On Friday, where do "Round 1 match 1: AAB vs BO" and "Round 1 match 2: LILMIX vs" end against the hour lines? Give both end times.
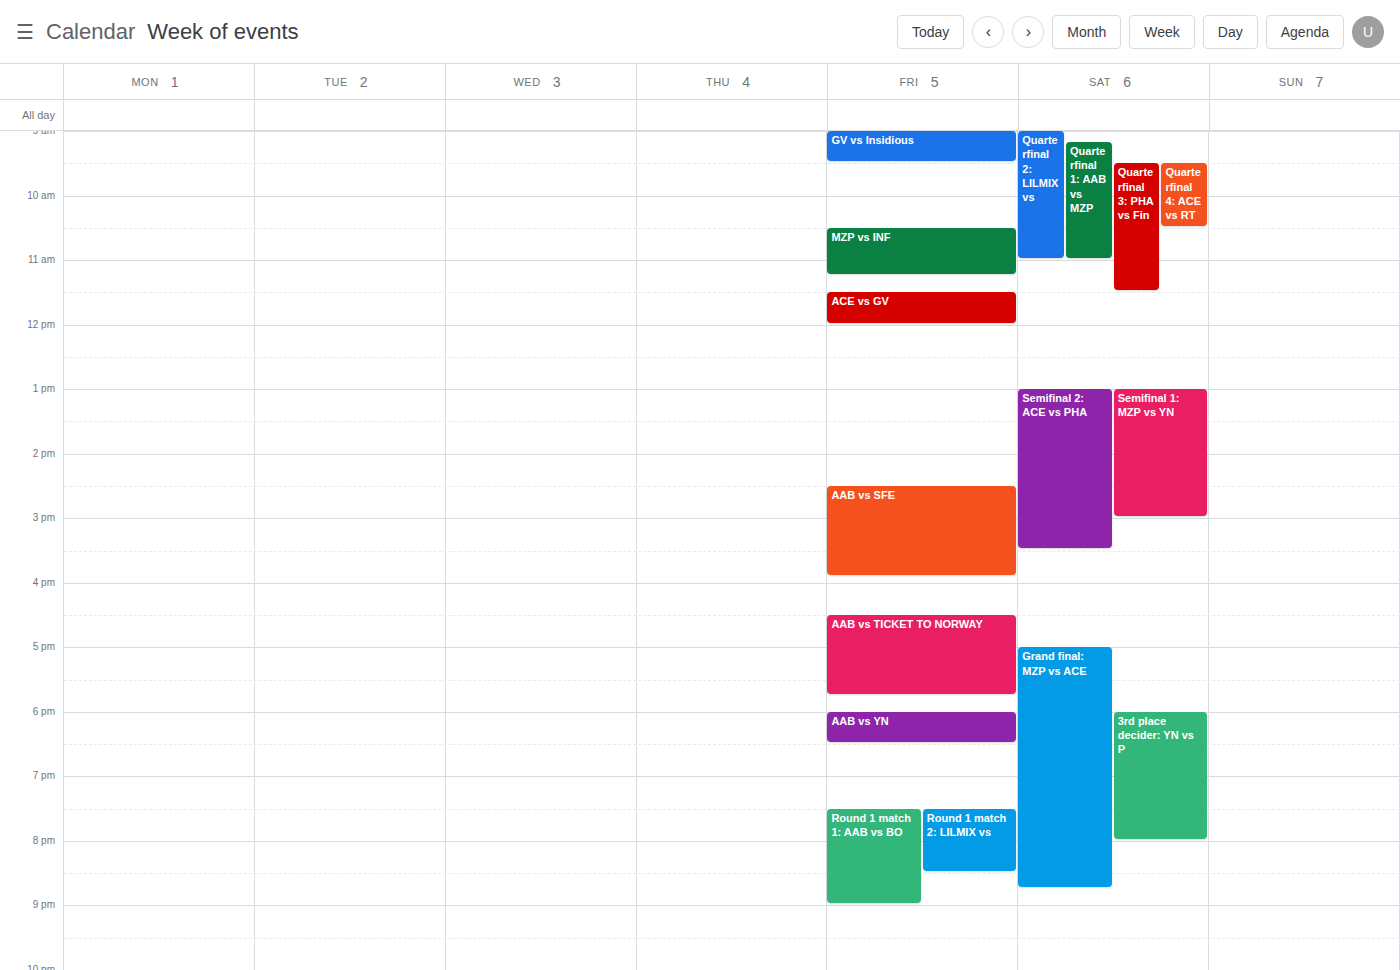
"Round 1 match 1: AAB vs BO": 9:00 PM, exactly on the 9 PM line. "Round 1 match 2: LILMIX vs": 8:30 PM, halfway between the 8 PM and 9 PM lines.